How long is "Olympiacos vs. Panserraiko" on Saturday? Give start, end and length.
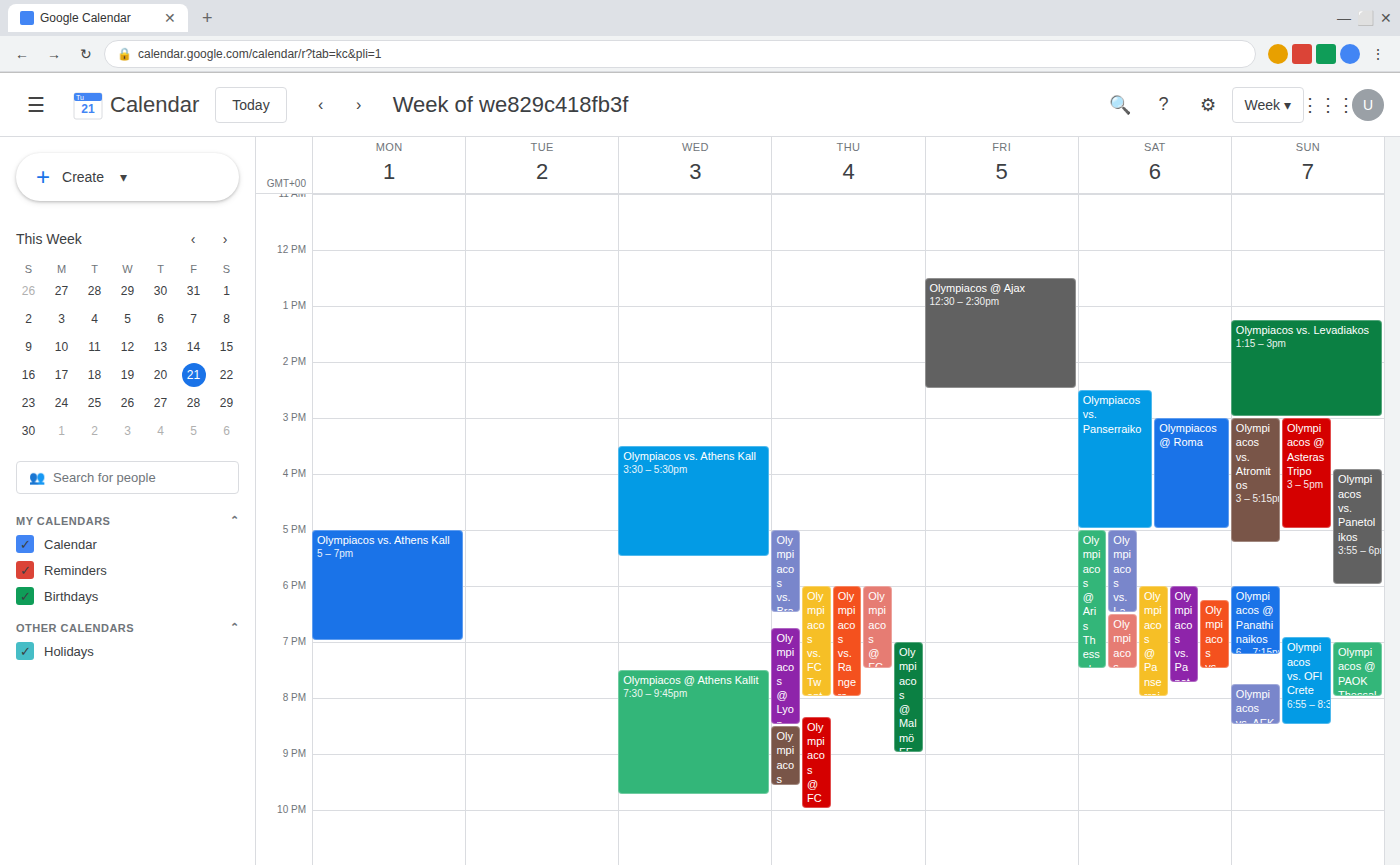
14:30 to 17:00, 2 hours 30 minutes